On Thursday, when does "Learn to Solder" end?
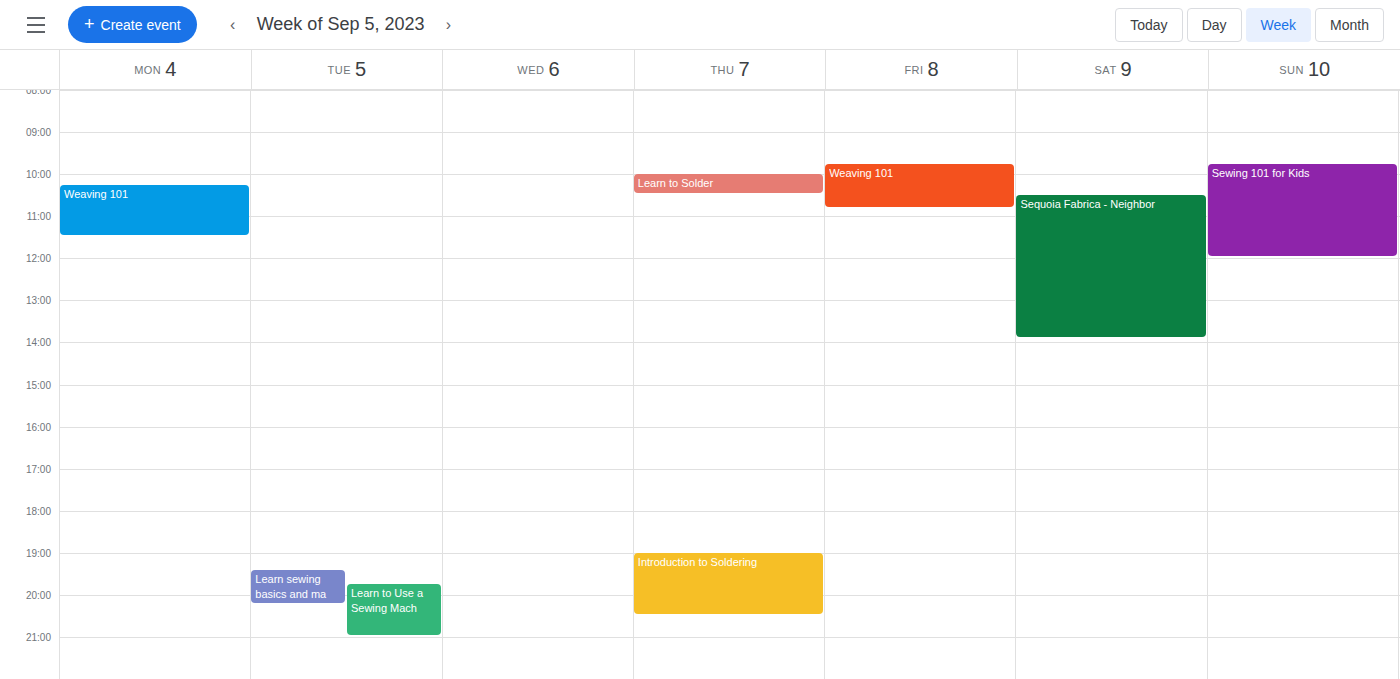
10:30 AM